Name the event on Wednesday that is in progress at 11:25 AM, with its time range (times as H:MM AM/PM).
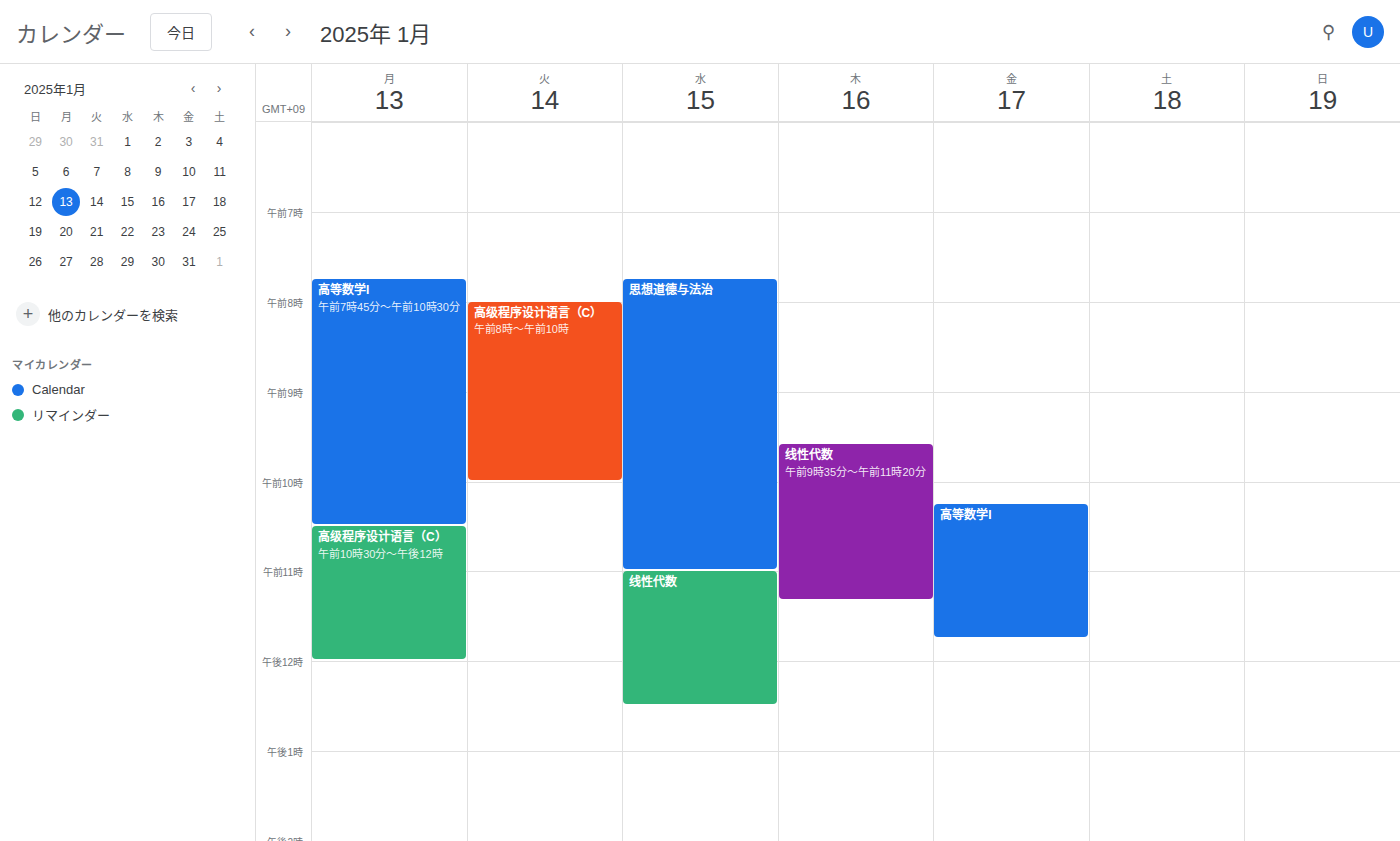
"线性代数", 11:00 AM to 12:30 PM